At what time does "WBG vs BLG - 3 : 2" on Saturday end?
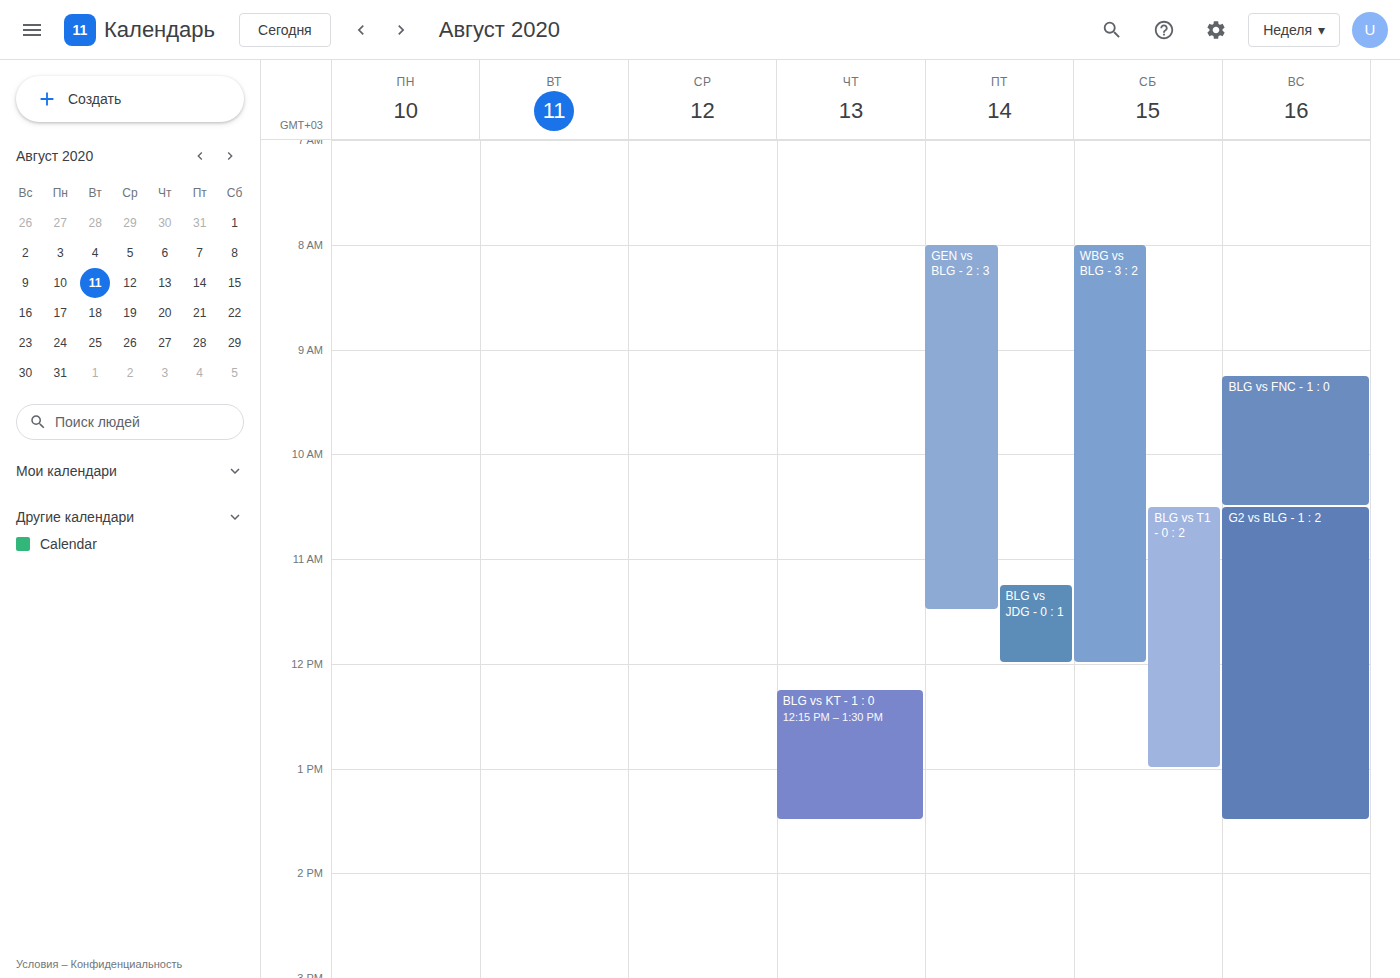
12:00 PM